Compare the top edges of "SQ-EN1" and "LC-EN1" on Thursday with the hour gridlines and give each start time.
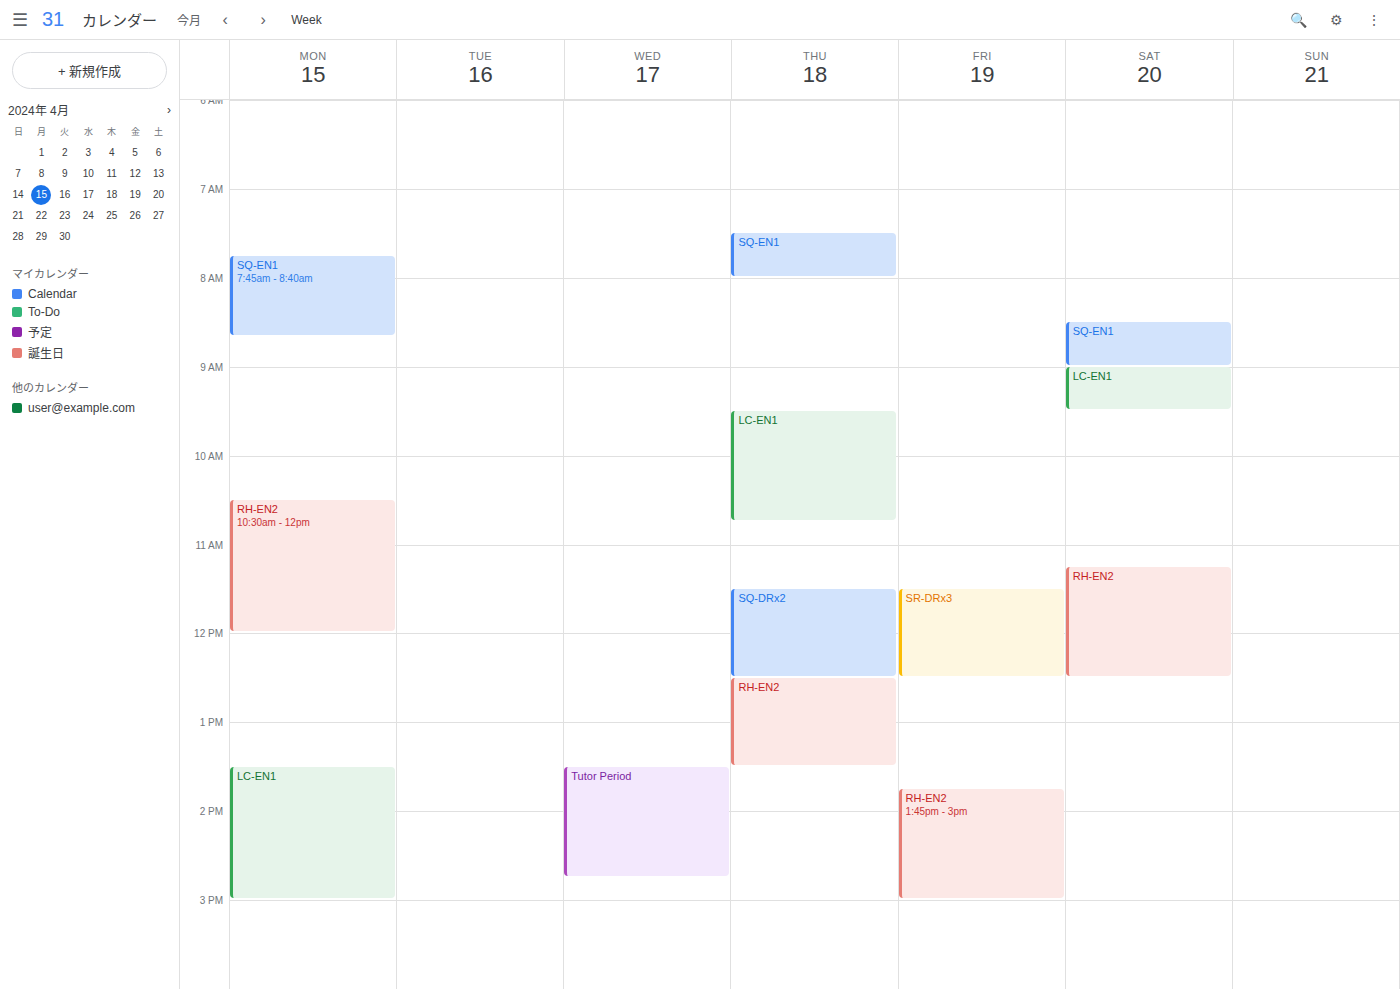
"SQ-EN1": 07:30, halfway between the 07:00 and 08:00 lines. "LC-EN1": 09:30, halfway between the 09:00 and 10:00 lines.